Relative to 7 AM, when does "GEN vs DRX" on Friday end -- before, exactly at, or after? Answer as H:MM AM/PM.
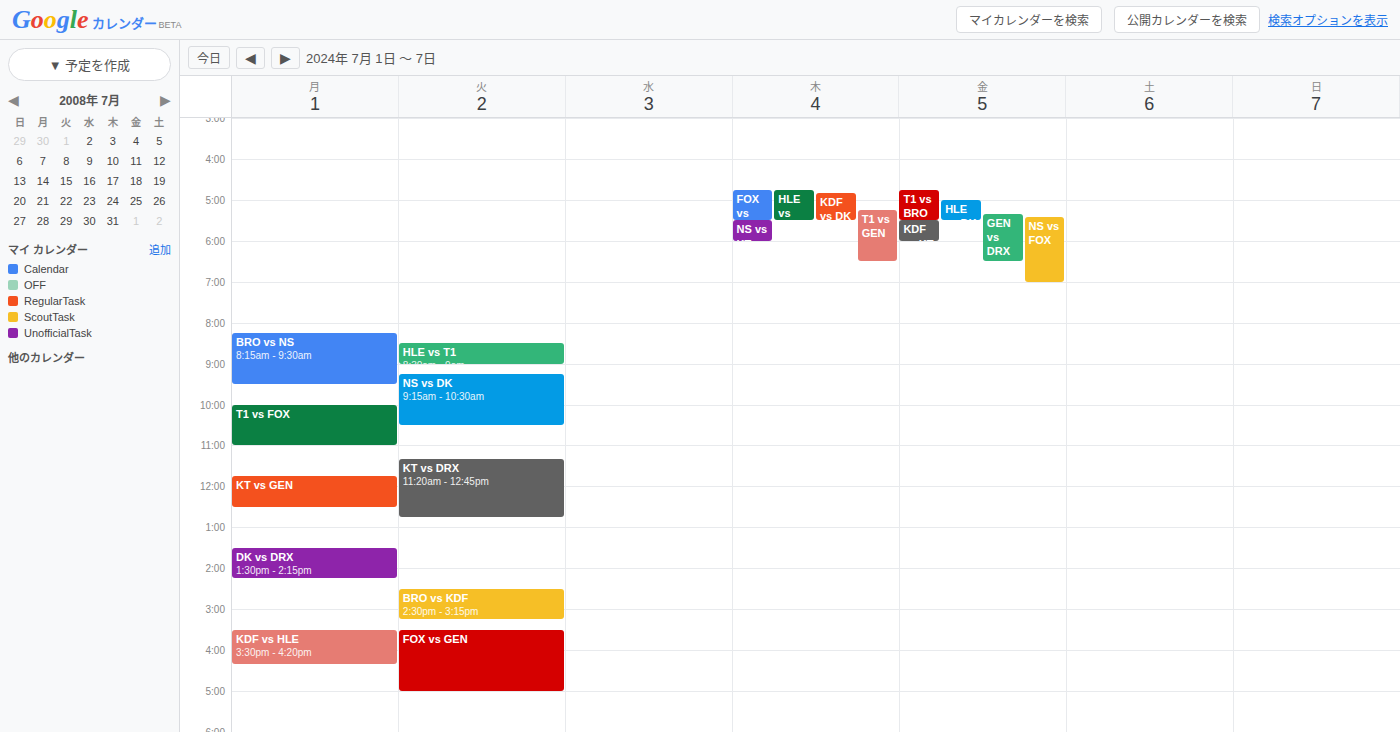
6:30 AM -- before 7 AM, 30 minutes above the 7 AM line.